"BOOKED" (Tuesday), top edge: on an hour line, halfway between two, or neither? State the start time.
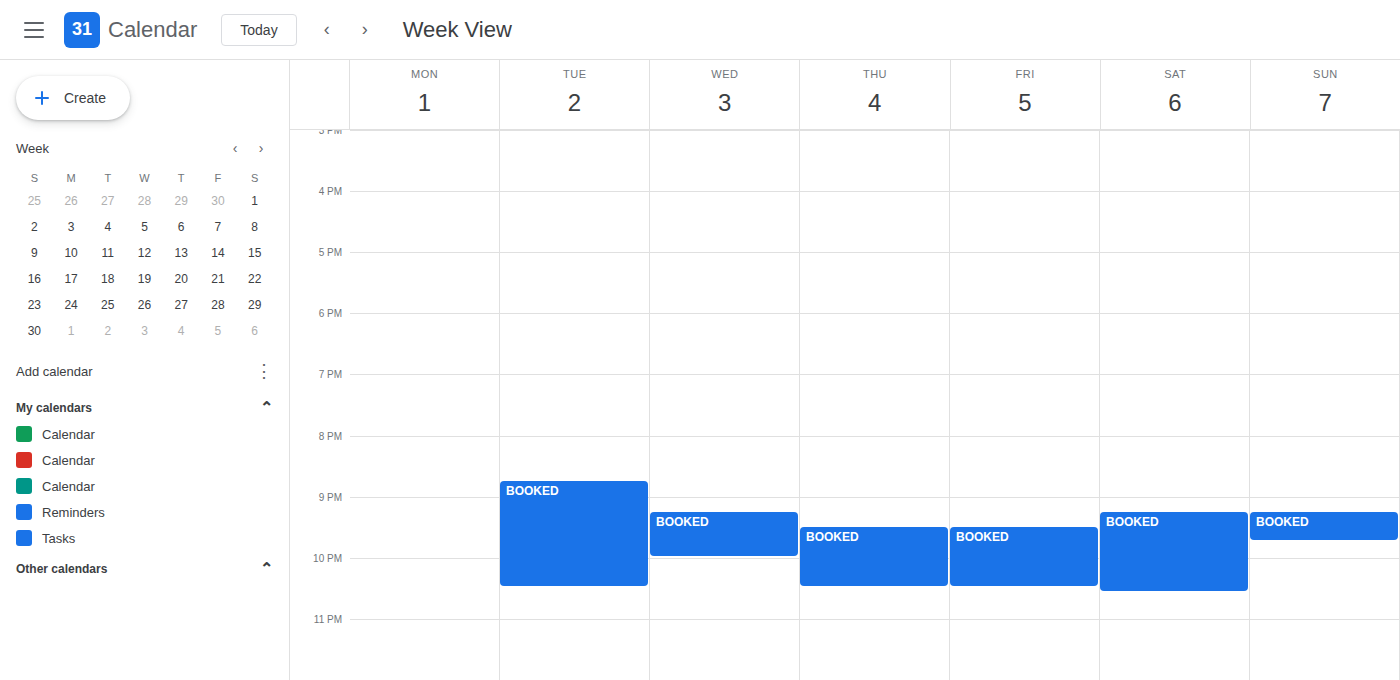
20:45 -- neither: three quarters of the way from the 20:00 line to the 21:00 line.